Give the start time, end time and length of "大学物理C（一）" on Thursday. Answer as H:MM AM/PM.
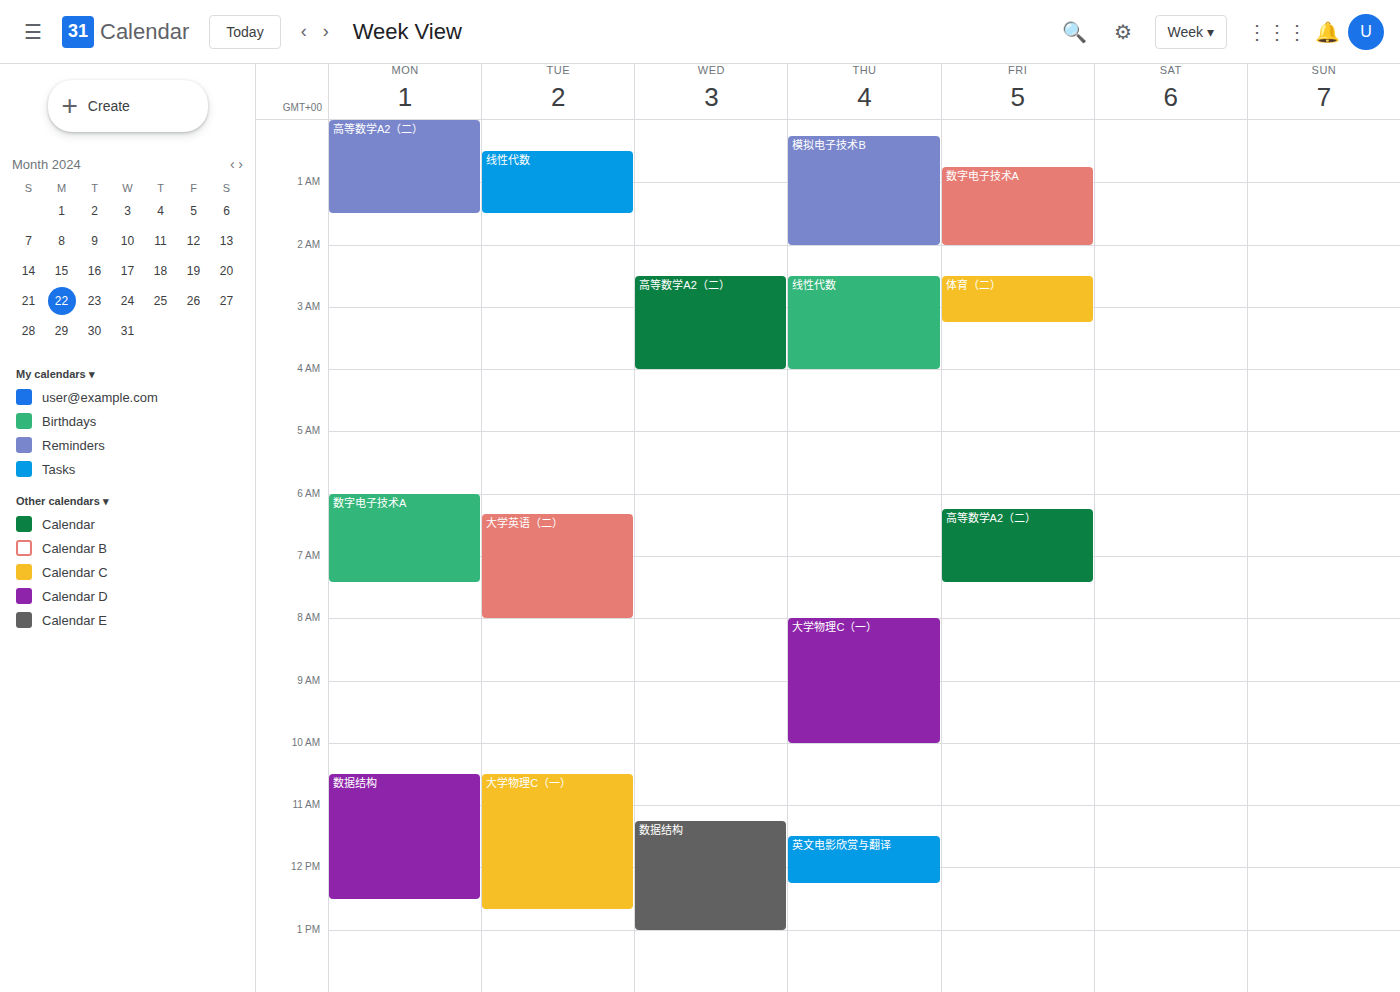
8:00 AM to 10:00 AM, 2 hours